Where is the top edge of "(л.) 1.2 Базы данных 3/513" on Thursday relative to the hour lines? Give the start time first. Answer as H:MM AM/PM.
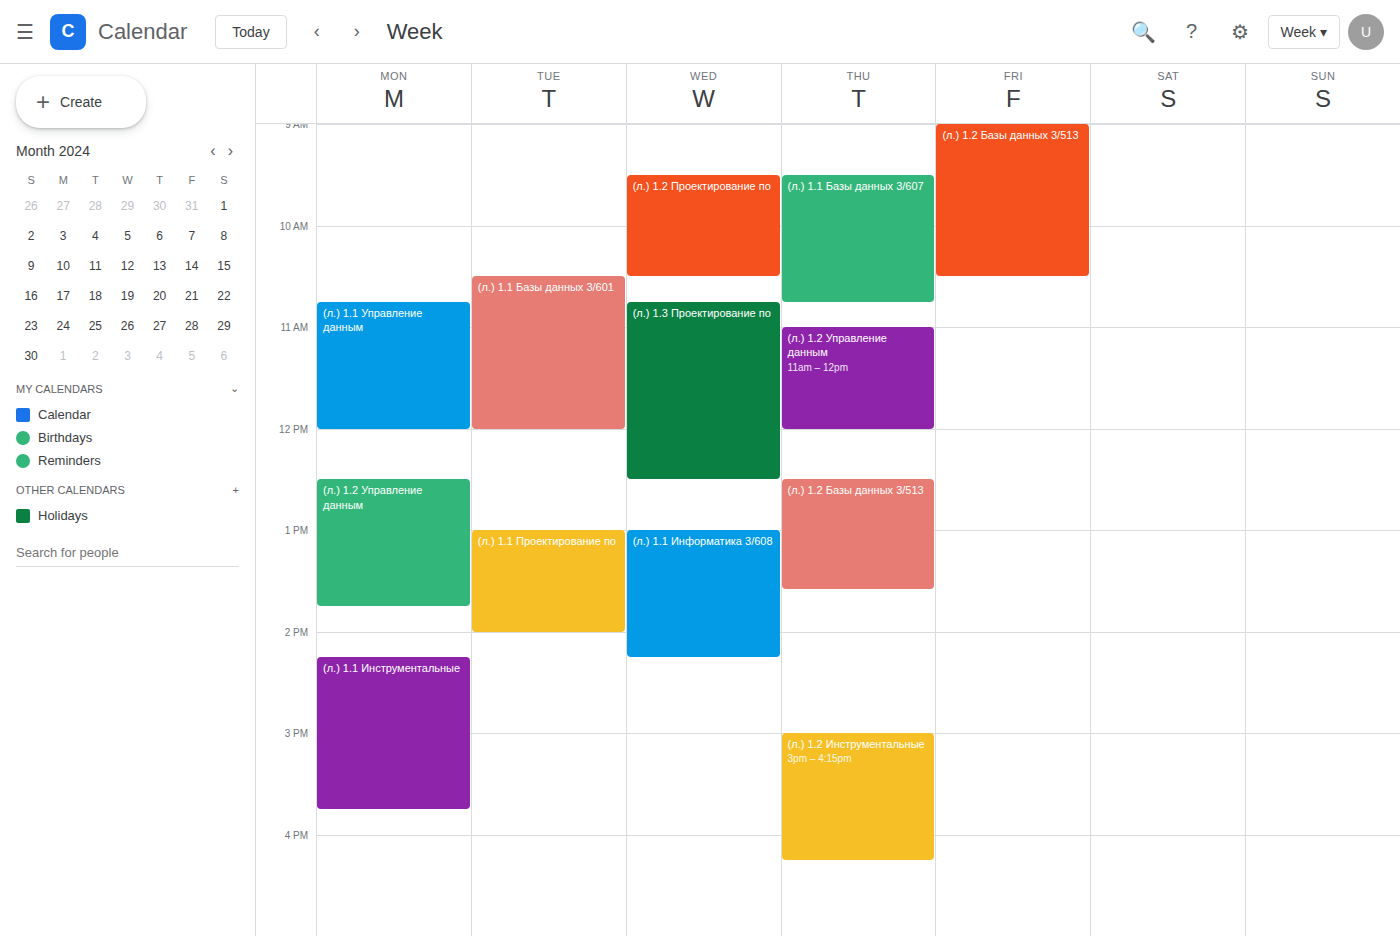
12:30 PM -- halfway between the 12 PM and 1 PM lines.